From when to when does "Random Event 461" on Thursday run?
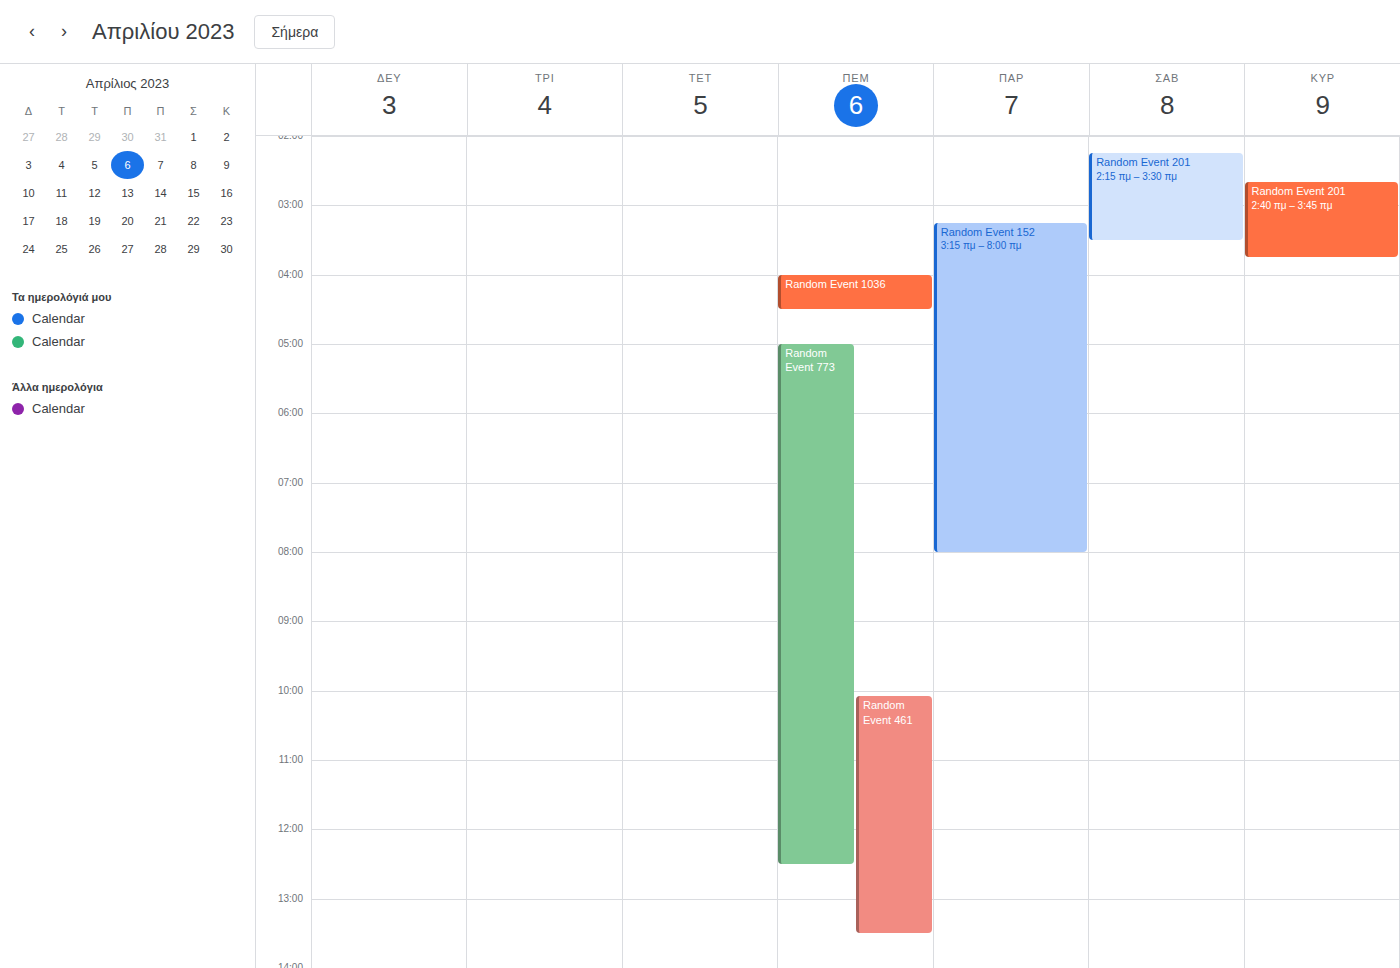
10:05 to 13:30